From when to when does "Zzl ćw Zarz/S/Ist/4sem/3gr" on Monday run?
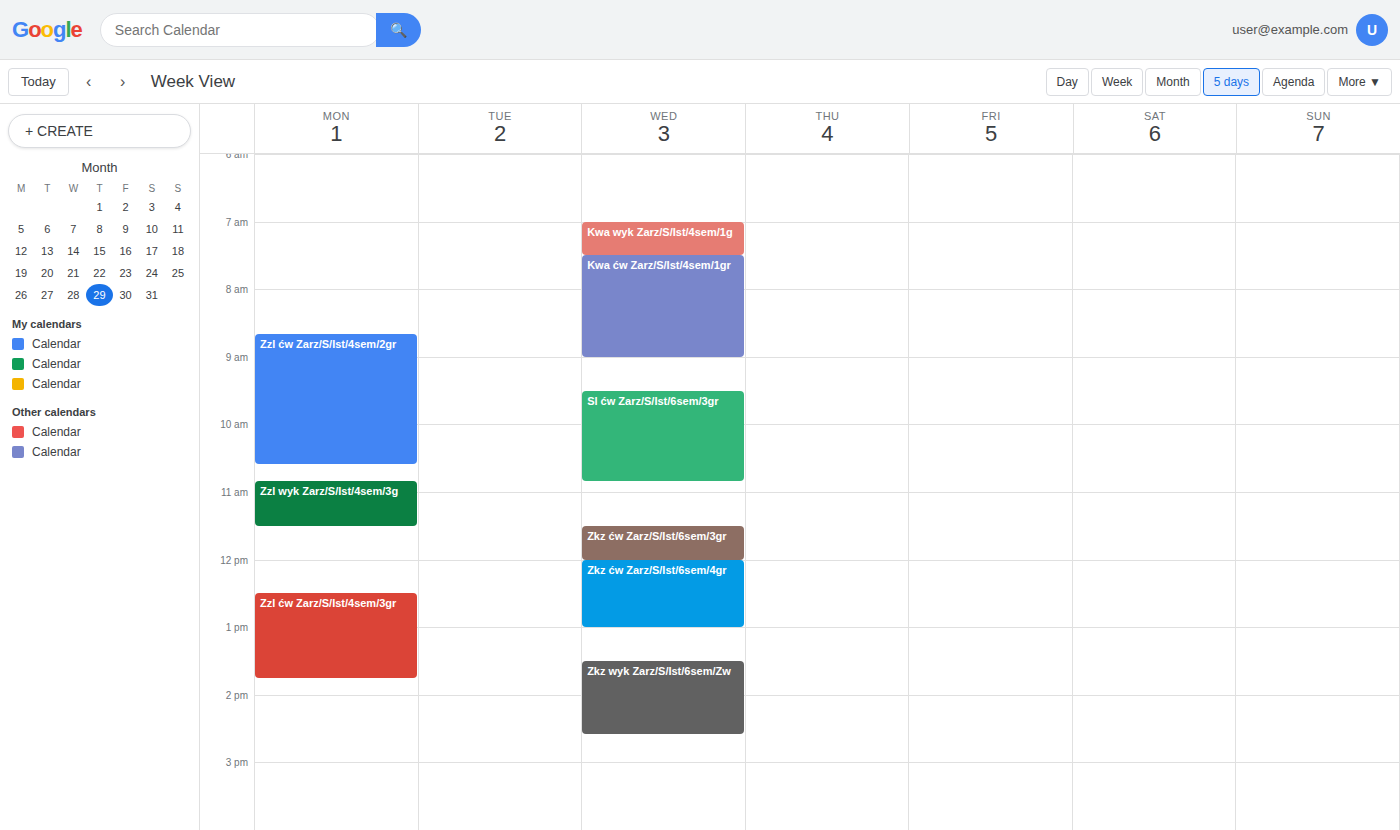
12:30 PM to 1:45 PM